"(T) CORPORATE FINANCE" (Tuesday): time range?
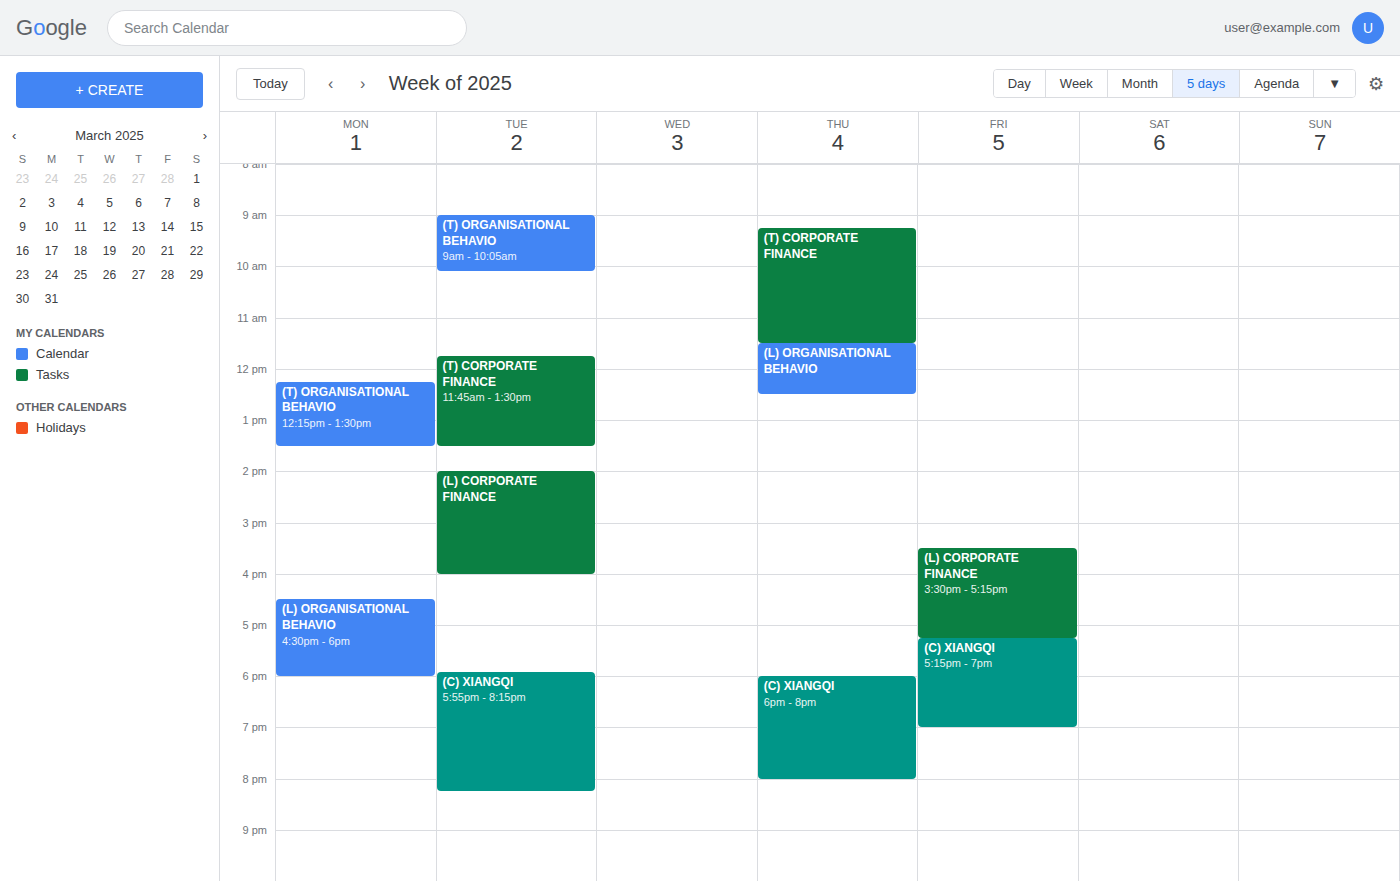
11:45 AM to 1:30 PM